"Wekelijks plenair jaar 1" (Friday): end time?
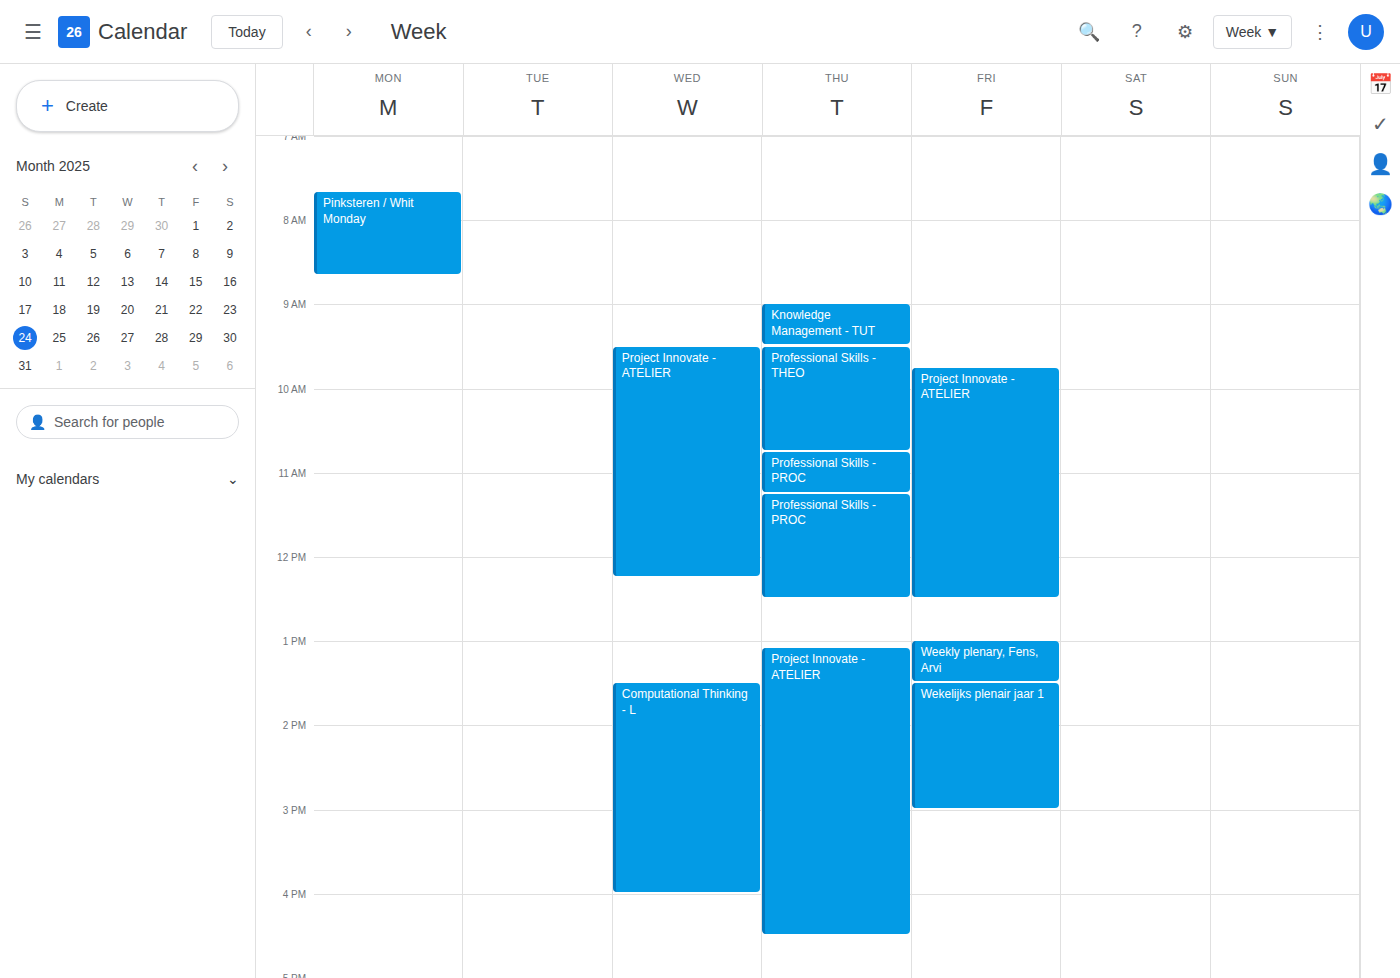
15:00